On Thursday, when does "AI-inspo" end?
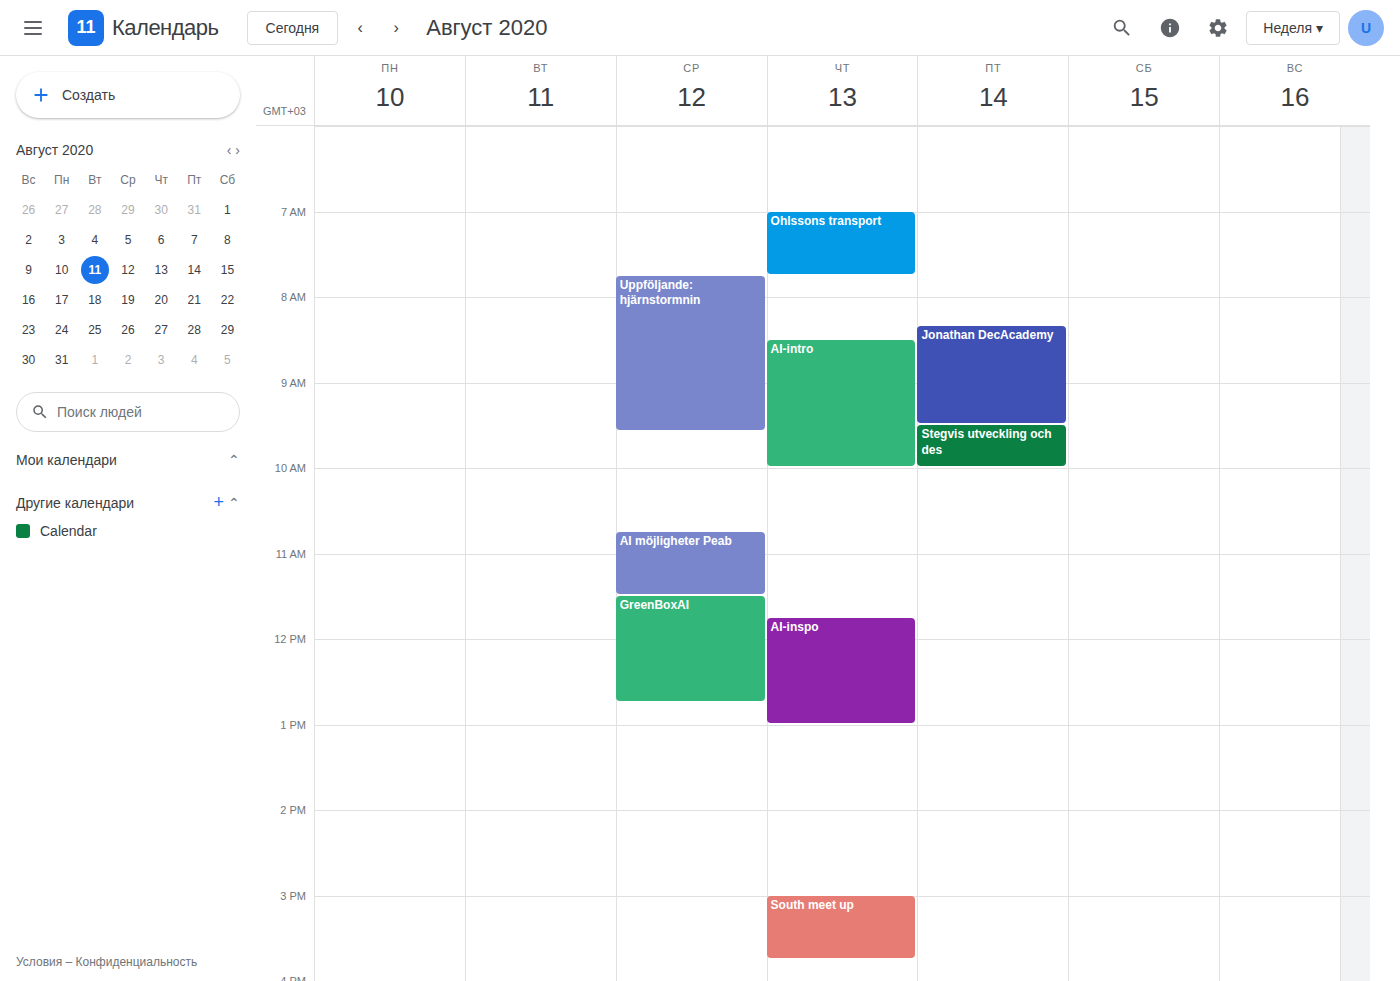
1:00 PM